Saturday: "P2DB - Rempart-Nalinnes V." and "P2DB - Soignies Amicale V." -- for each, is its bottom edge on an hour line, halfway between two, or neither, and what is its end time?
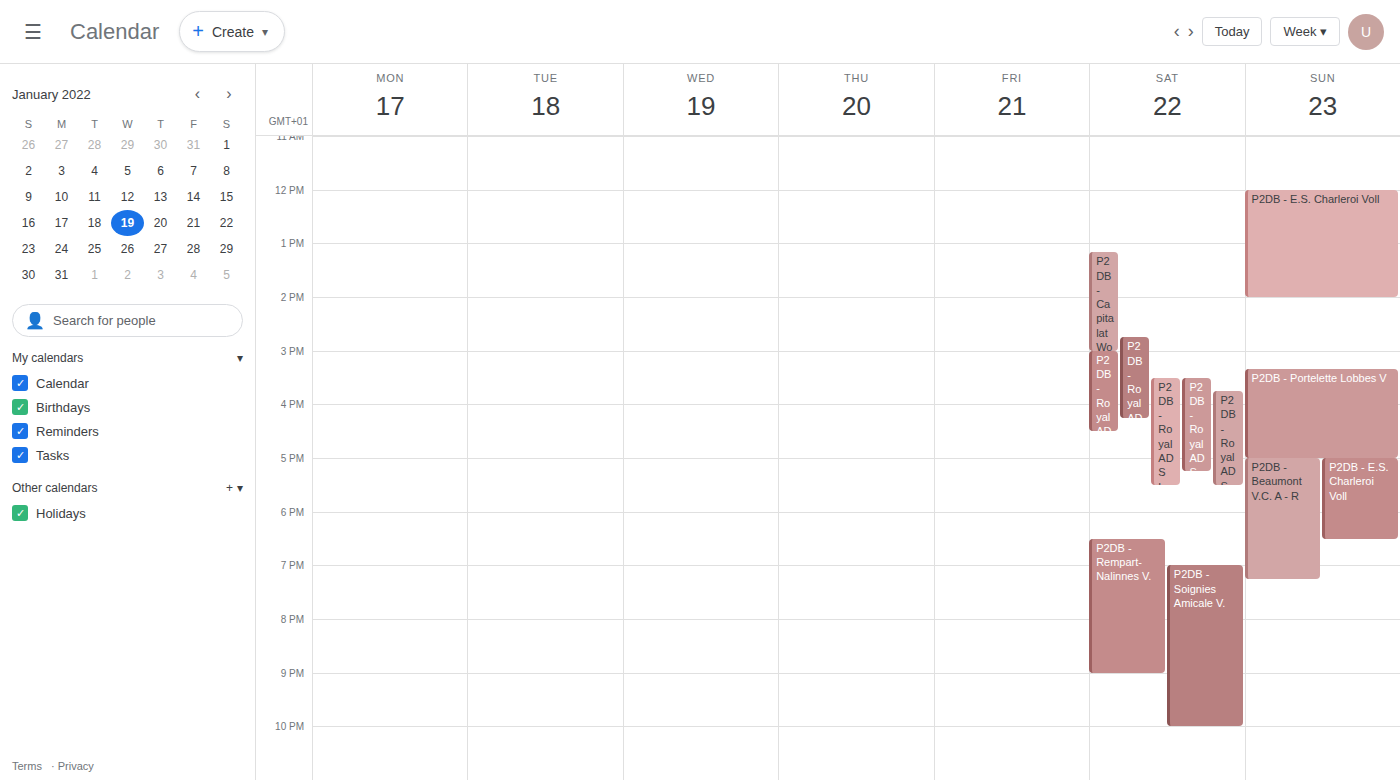
"P2DB - Rempart-Nalinnes V.": 9:00 PM, exactly on the 9 PM line. "P2DB - Soignies Amicale V.": 10:00 PM, exactly on the 10 PM line.